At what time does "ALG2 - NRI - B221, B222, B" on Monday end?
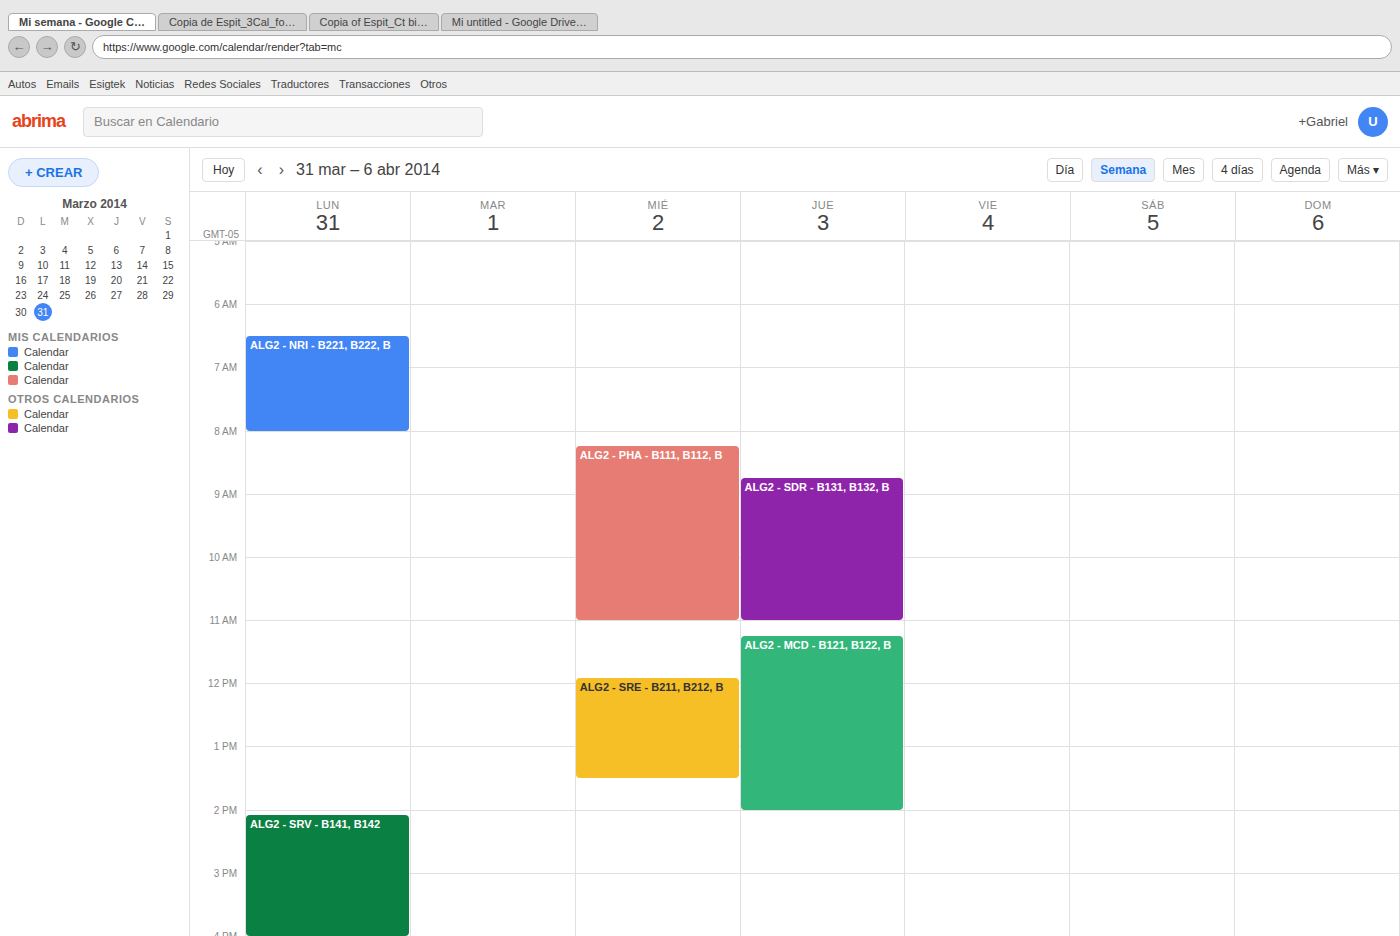
8:00 AM